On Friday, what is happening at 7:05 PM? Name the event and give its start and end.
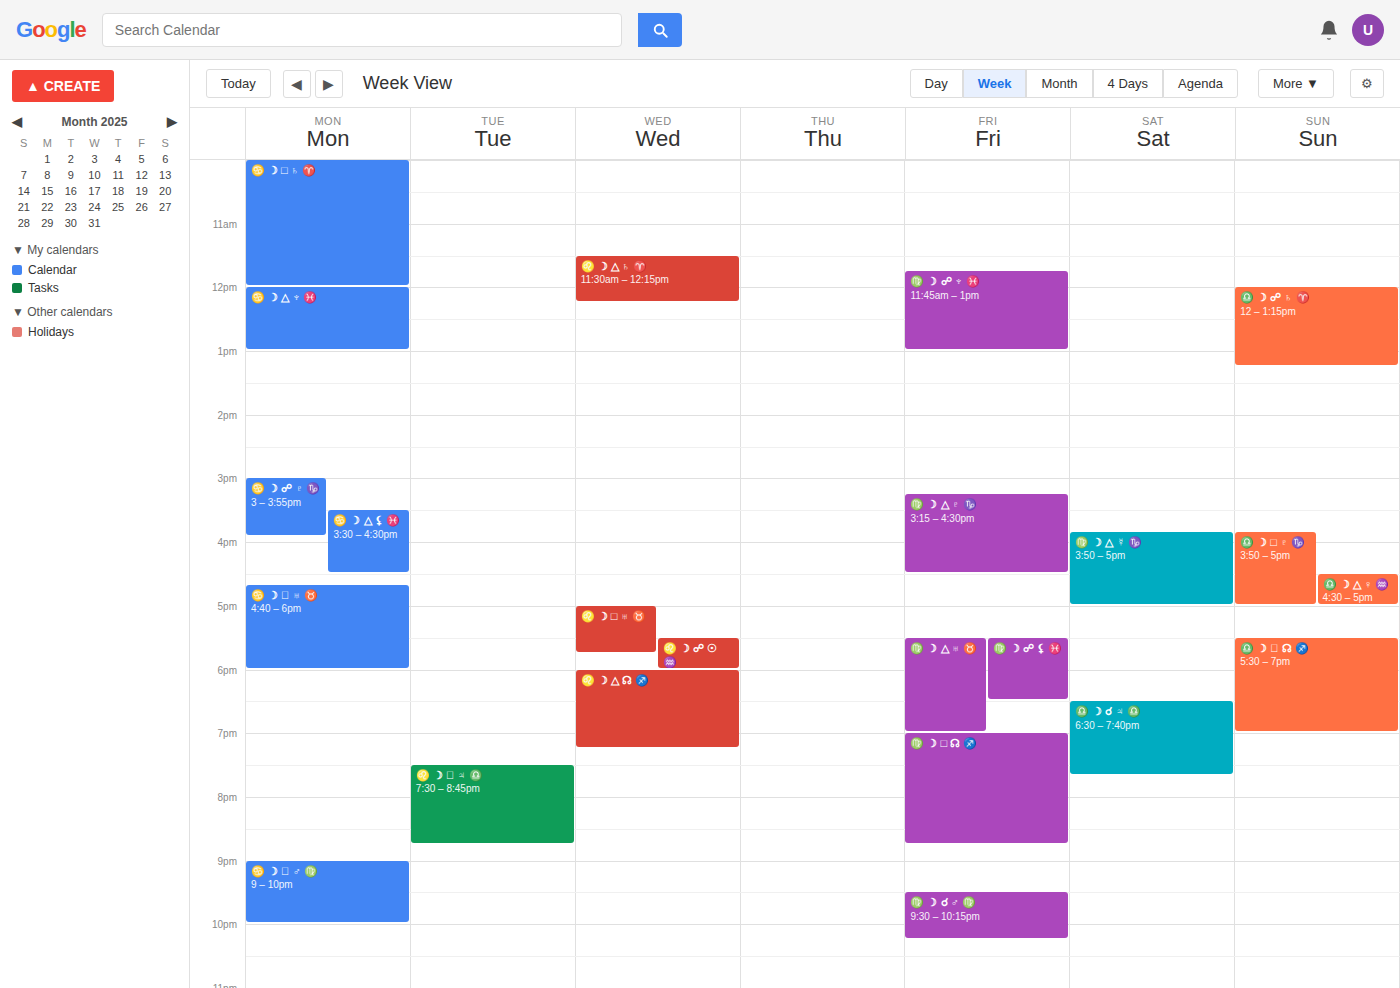
"♍️ ☽ □ ☊ ♐️", 7:00 PM to 8:45 PM